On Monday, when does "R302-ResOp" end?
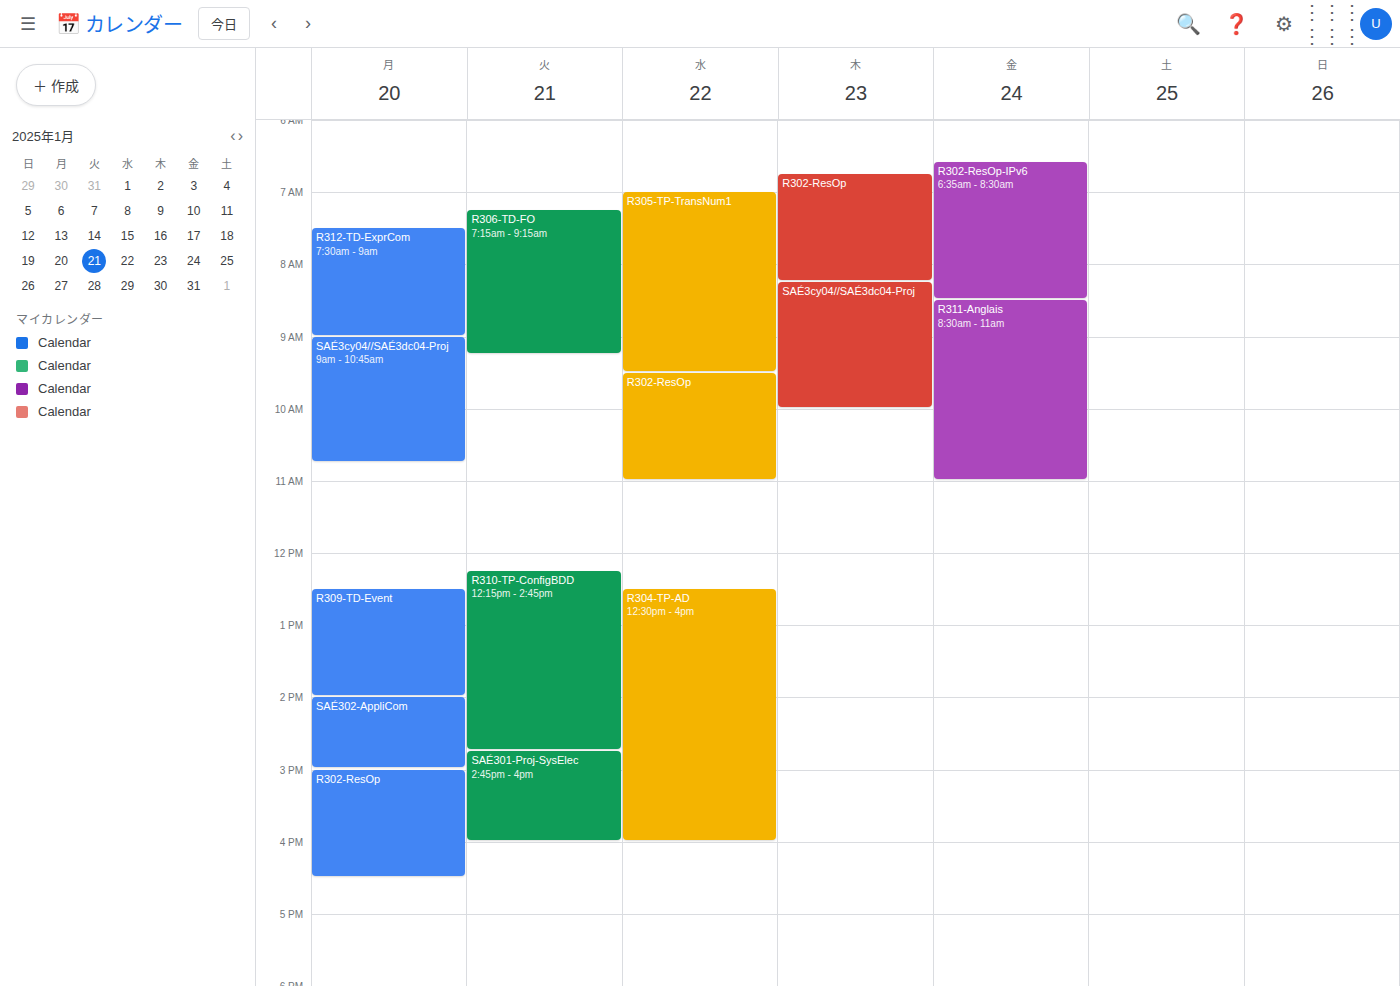
4:30 PM